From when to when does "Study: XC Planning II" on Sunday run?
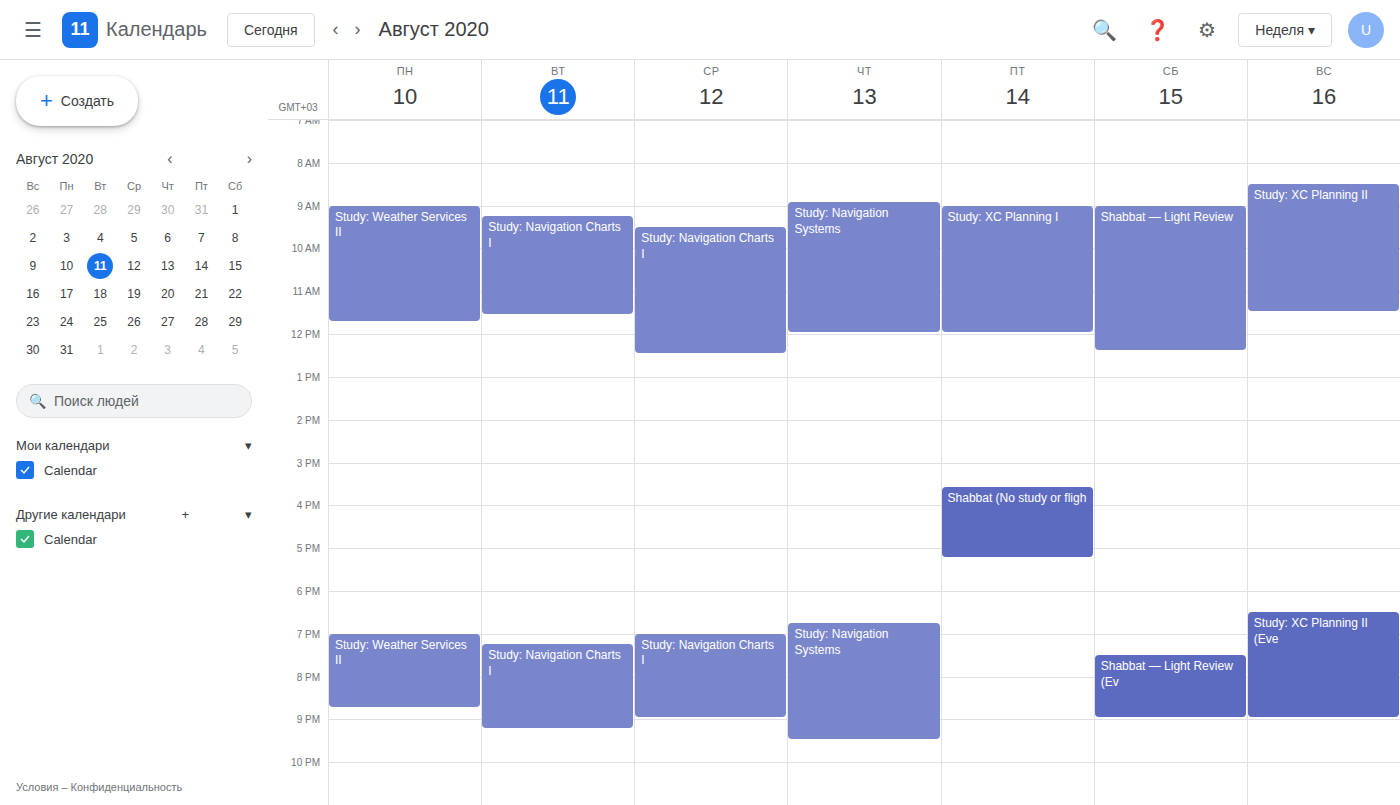
8:30 AM to 11:30 AM